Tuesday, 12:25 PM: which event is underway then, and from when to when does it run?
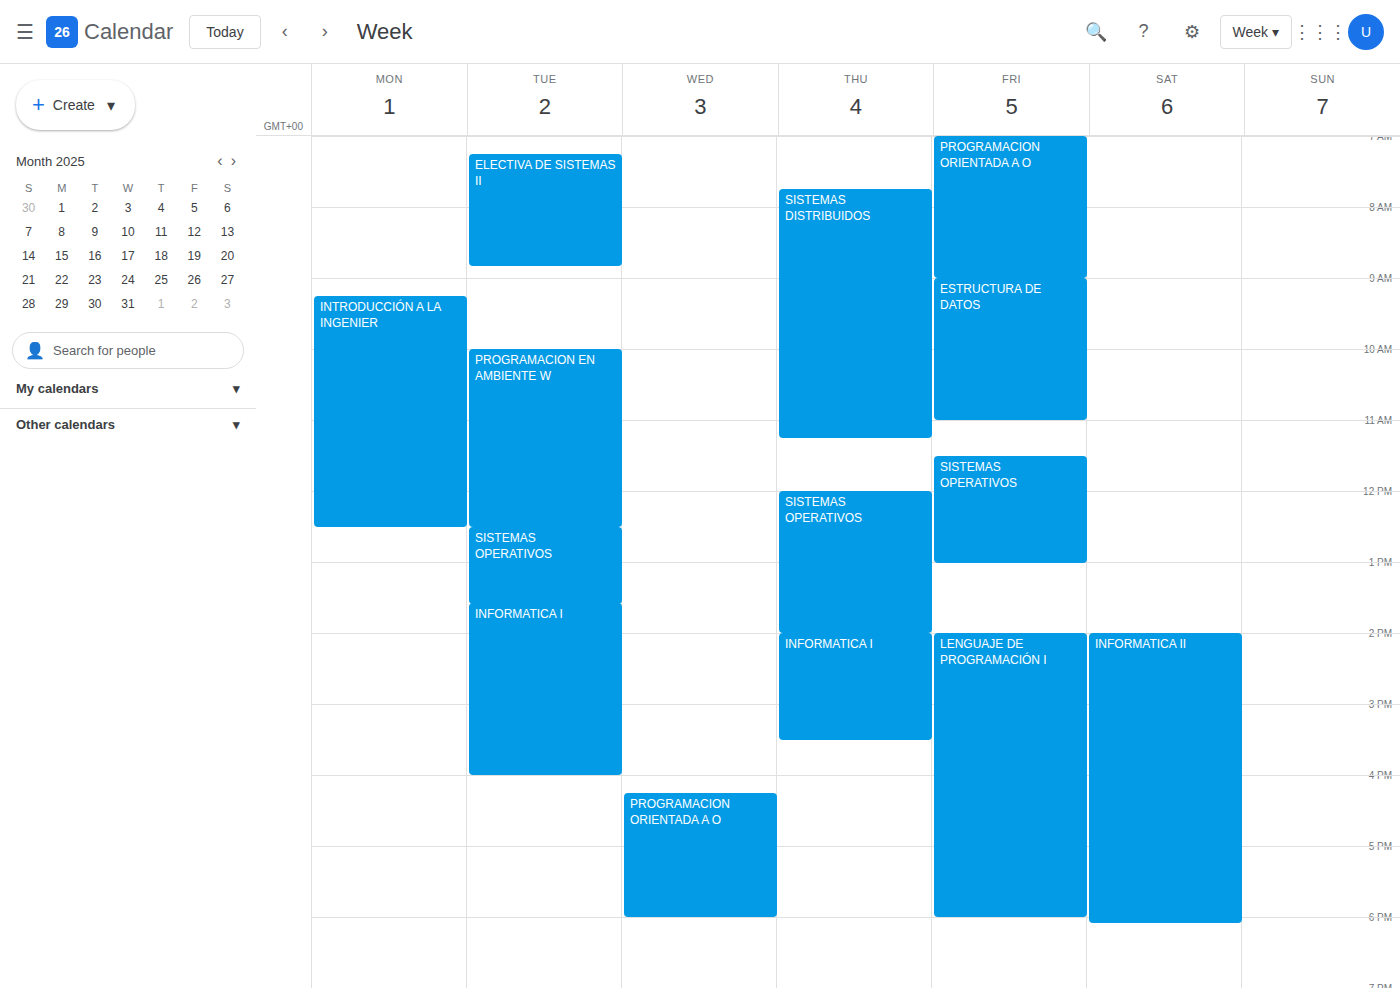
"PROGRAMACION EN AMBIENTE W", 10:00 AM to 12:30 PM